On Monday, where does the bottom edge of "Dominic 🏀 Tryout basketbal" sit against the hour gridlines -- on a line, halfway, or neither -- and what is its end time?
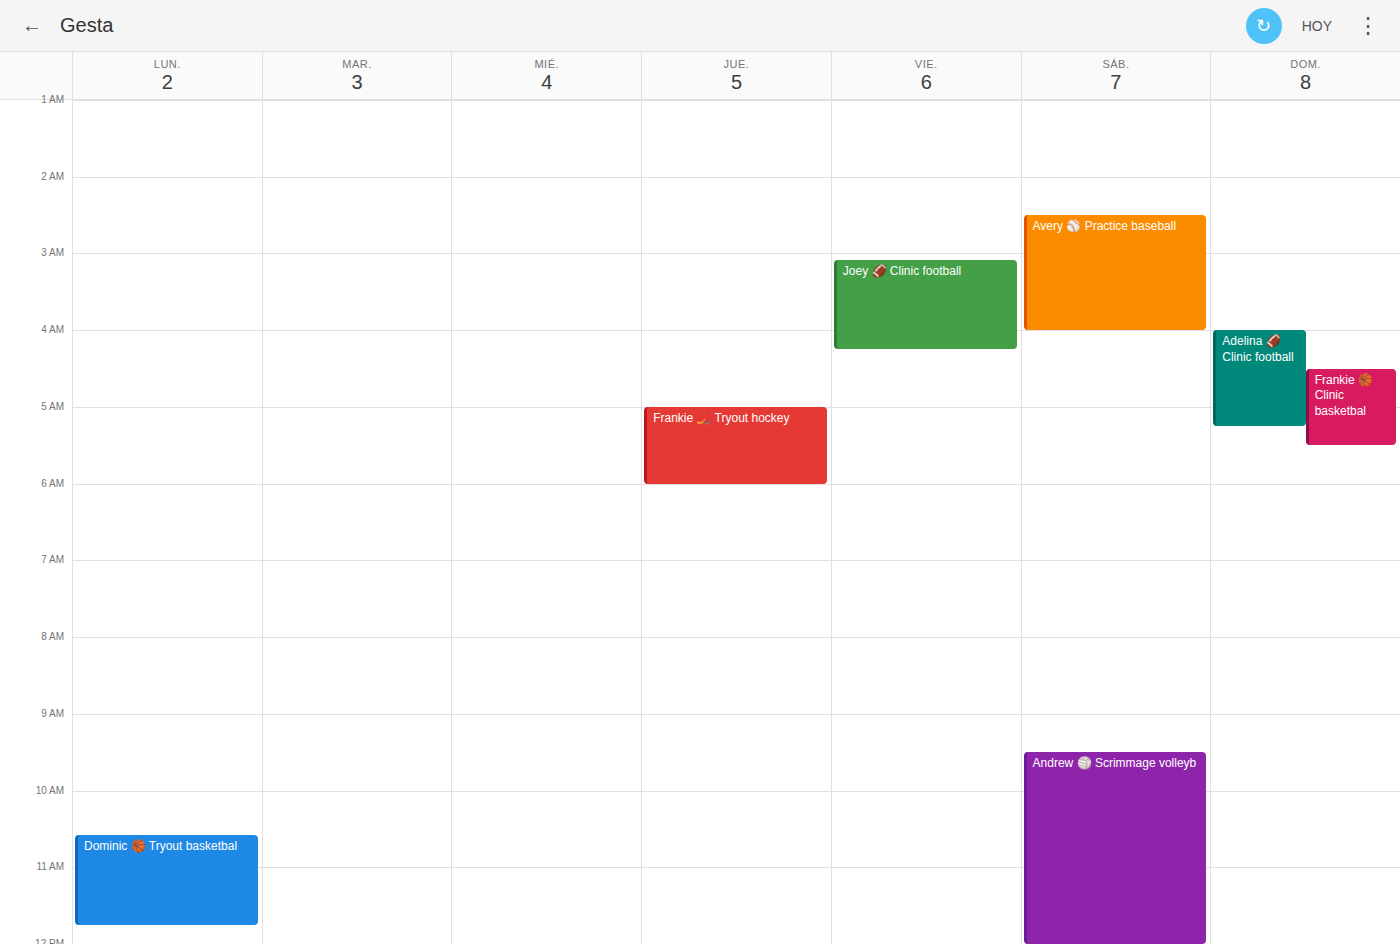
11:45 AM -- neither: three quarters of the way from the 11 AM line to the 12 PM line.